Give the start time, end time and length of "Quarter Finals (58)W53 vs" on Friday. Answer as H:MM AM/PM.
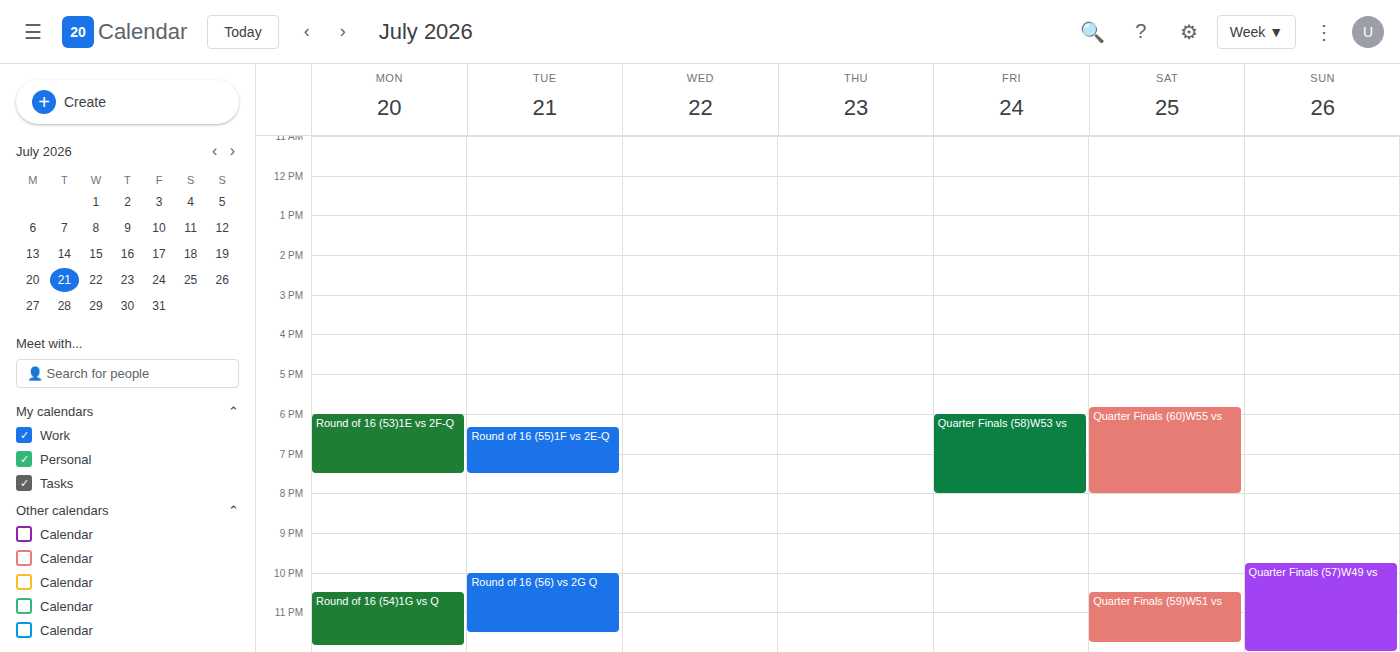
6:00 PM to 8:00 PM, 2 hours